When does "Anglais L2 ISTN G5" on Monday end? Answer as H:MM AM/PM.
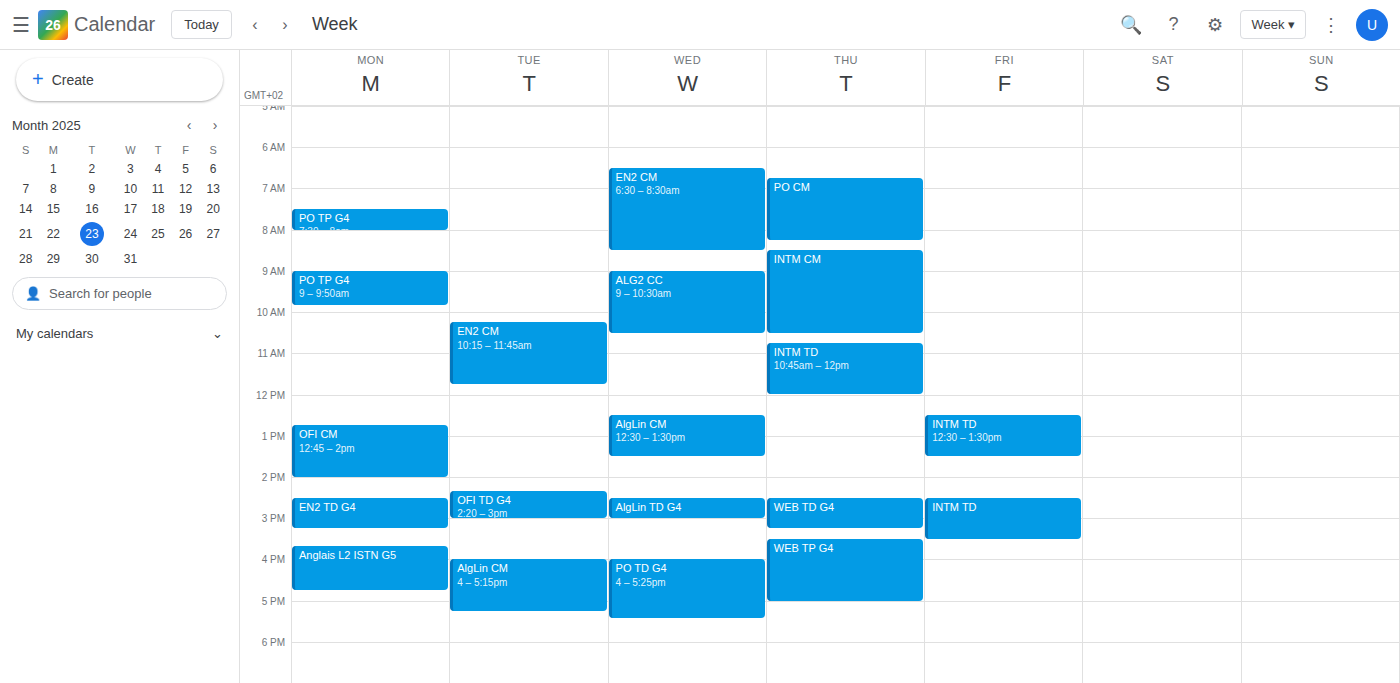
4:45 PM